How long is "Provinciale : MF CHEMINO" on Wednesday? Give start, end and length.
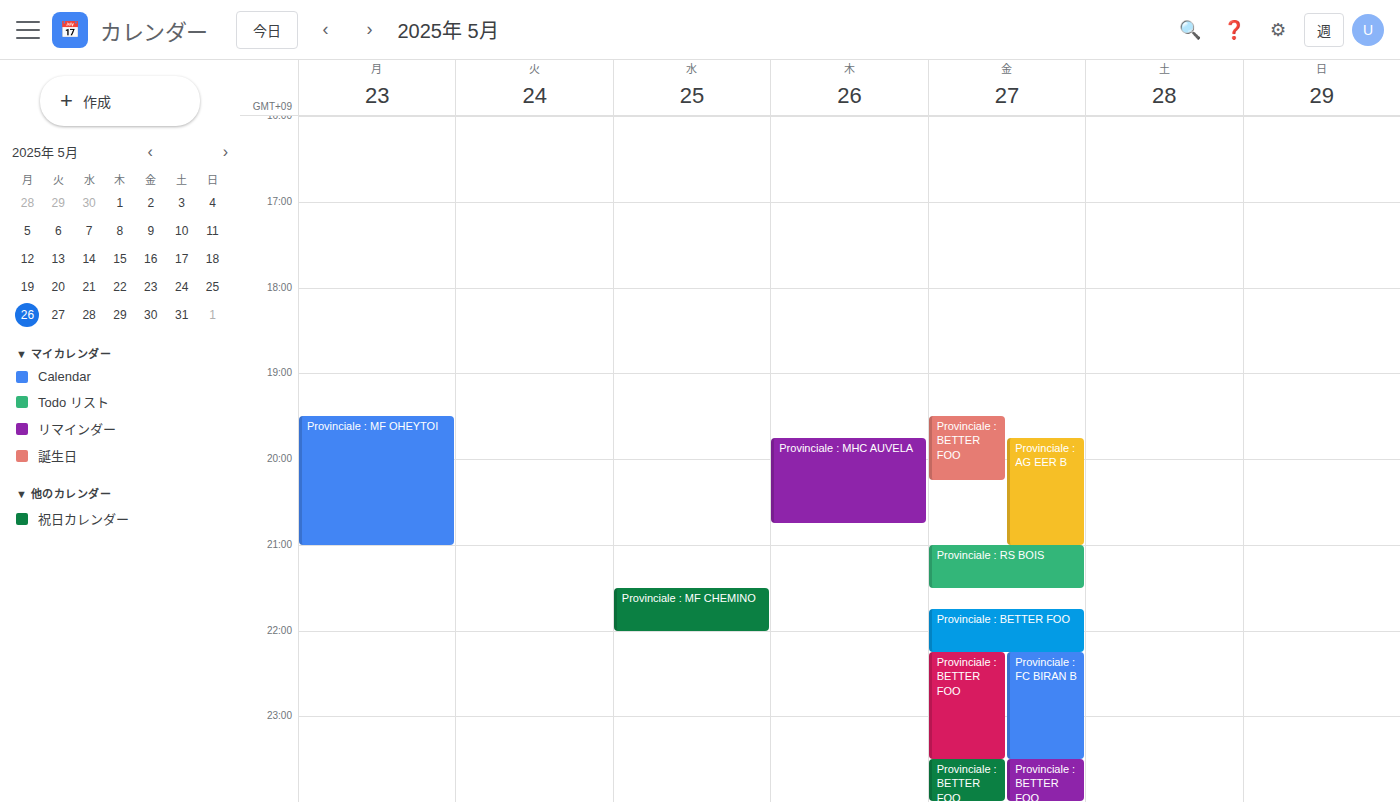
9:30 PM to 10:00 PM, 30 minutes